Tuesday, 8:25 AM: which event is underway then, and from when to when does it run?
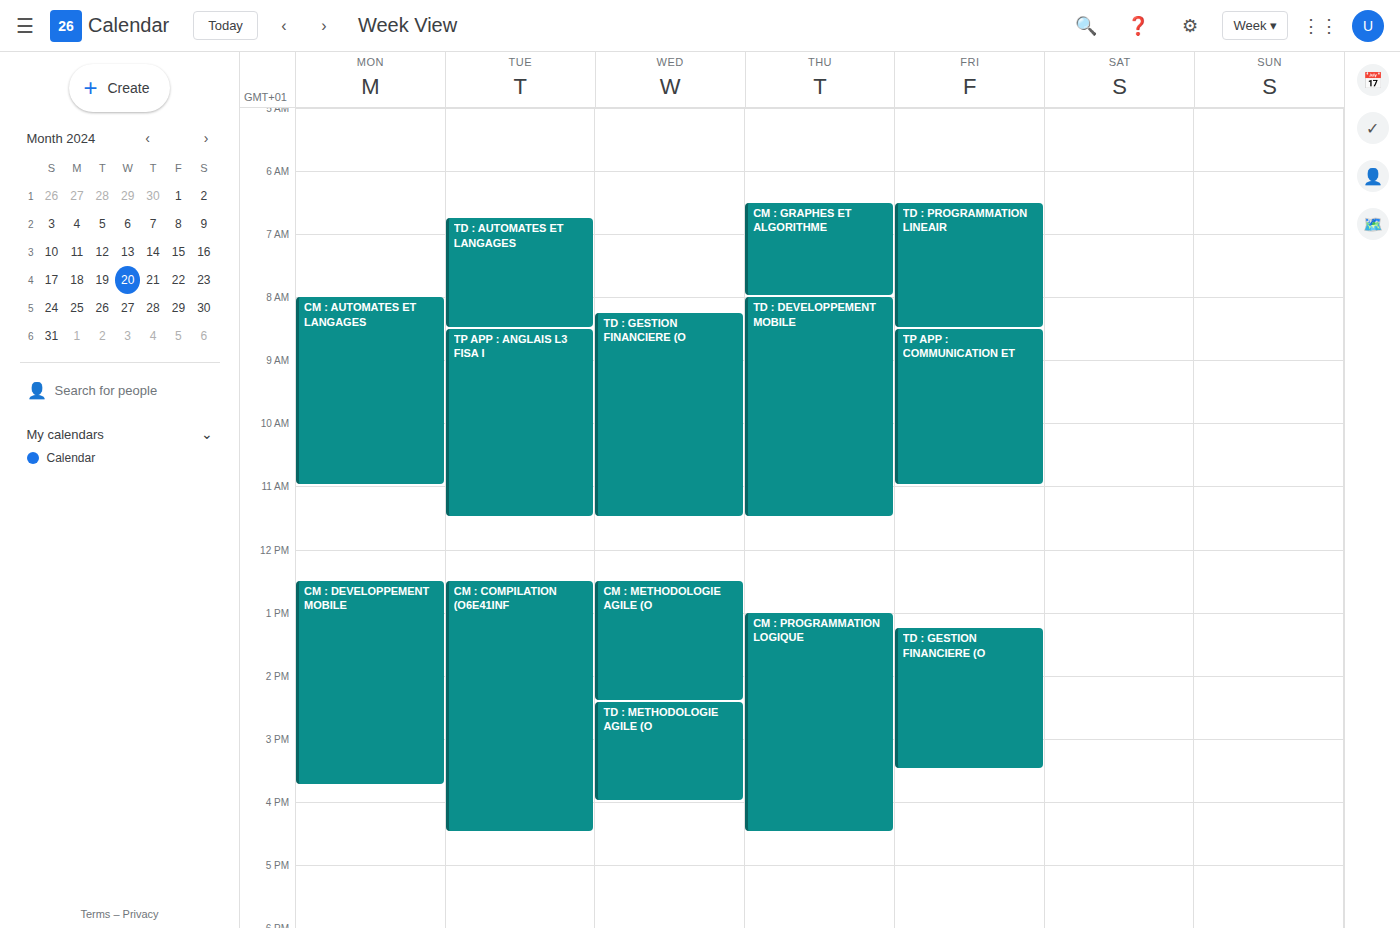
"TD : AUTOMATES ET LANGAGES", 6:45 AM to 8:30 AM